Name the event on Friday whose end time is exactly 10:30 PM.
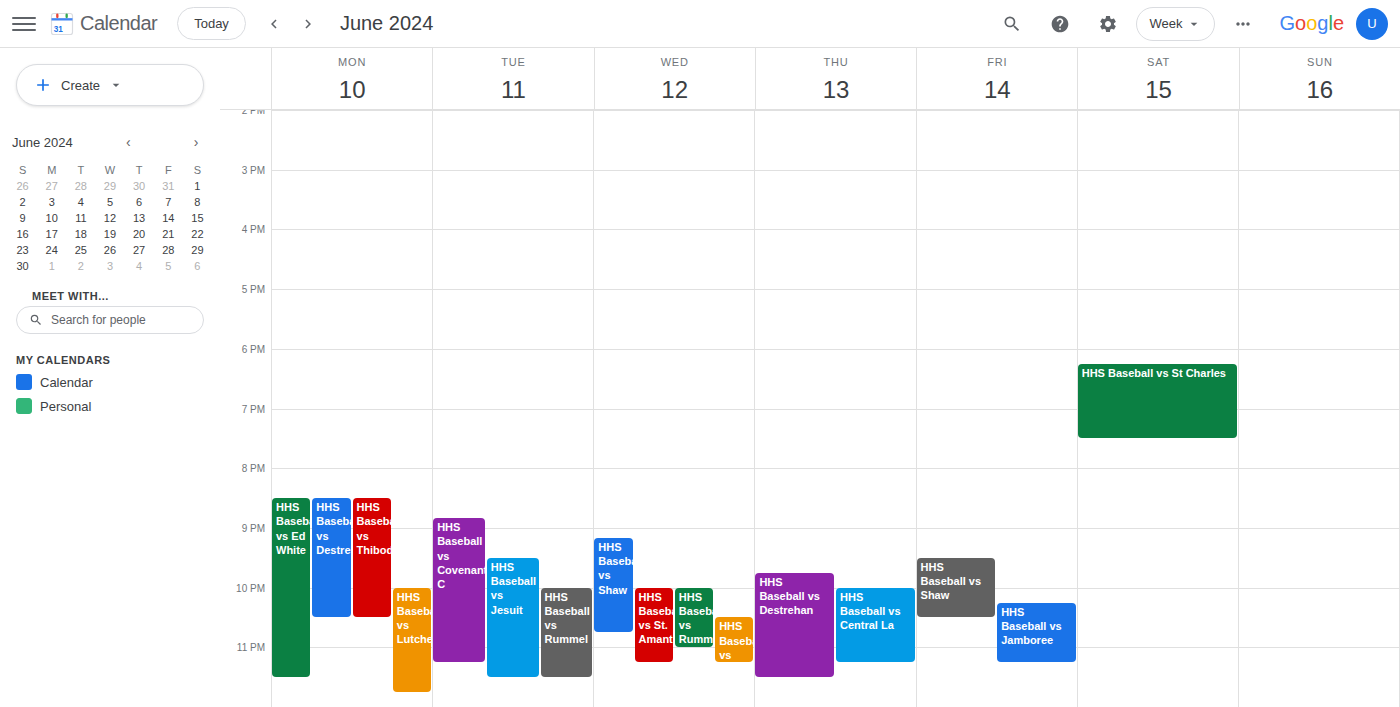
"HHS Baseball vs Shaw"